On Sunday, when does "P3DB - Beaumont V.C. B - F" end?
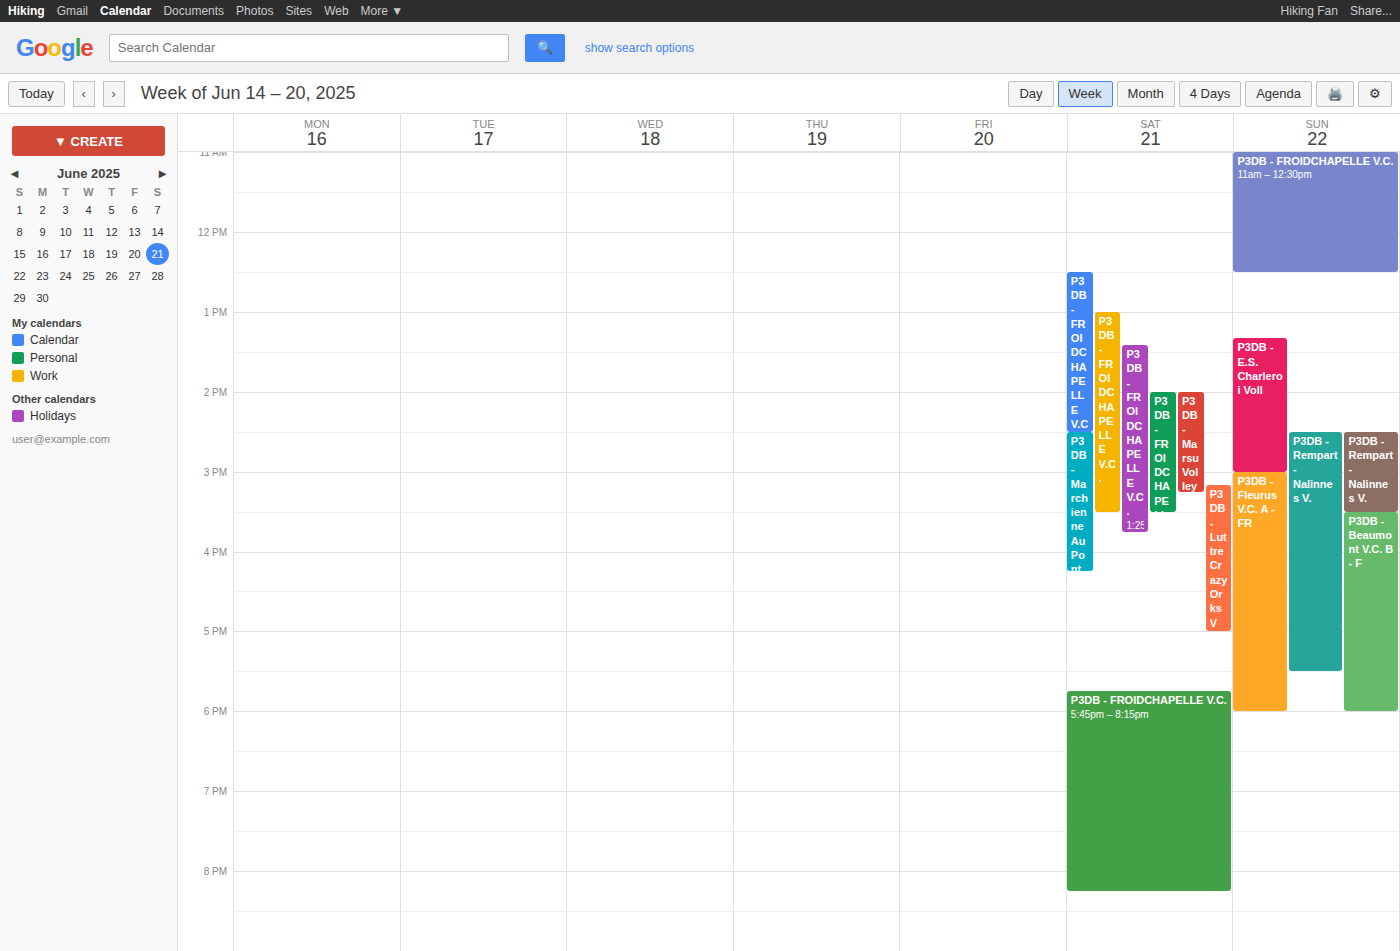
6:00 PM